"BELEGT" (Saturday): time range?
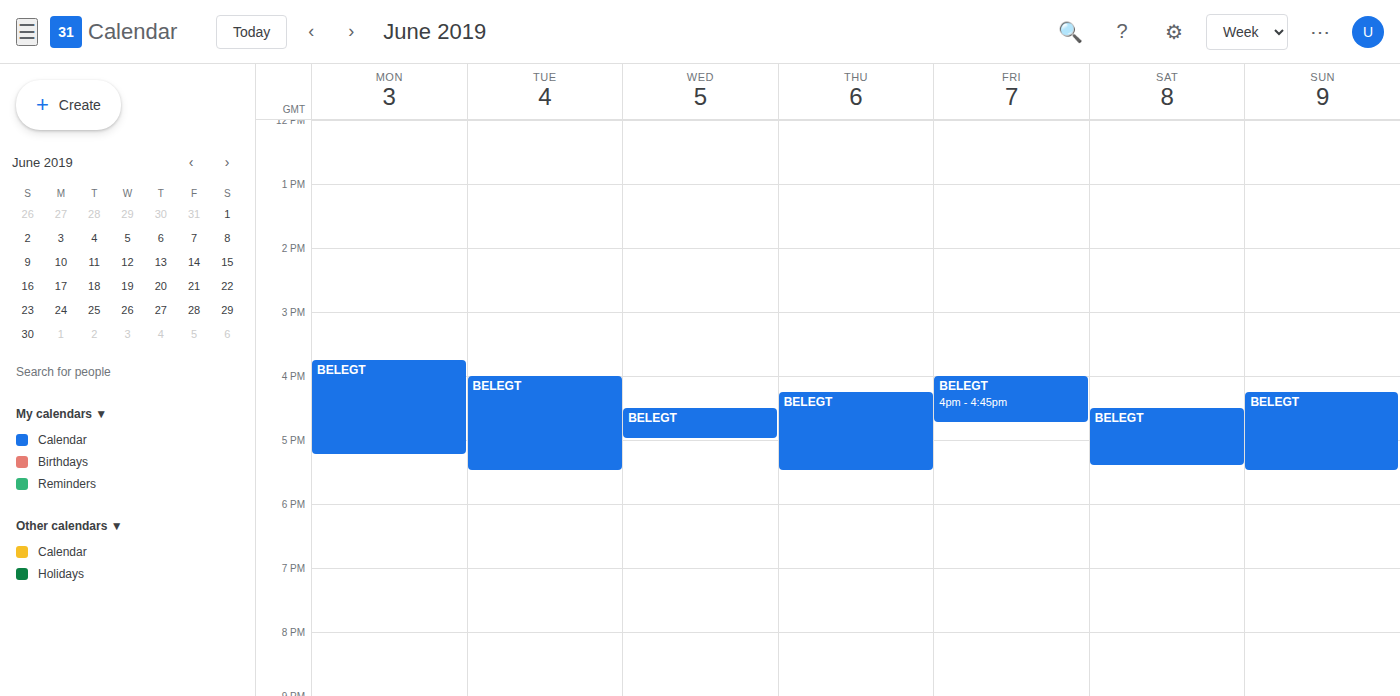
4:30 PM to 5:25 PM